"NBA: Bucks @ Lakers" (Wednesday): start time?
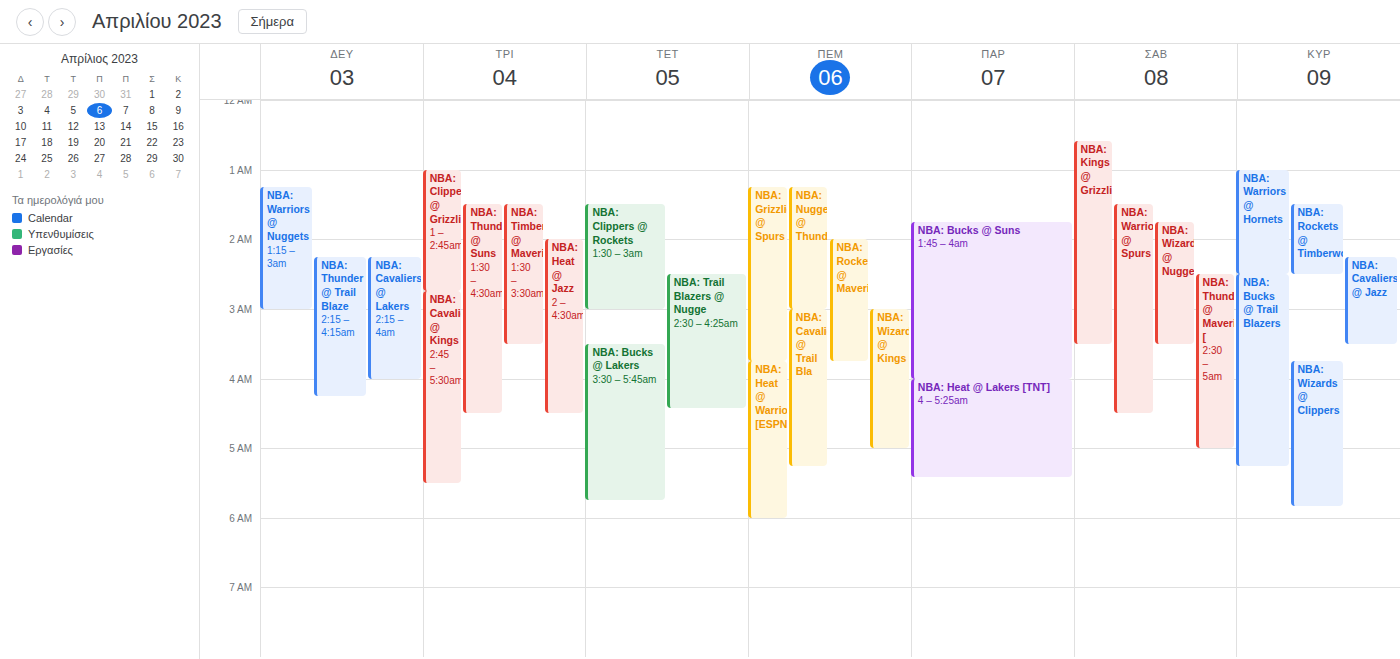
3:30 AM